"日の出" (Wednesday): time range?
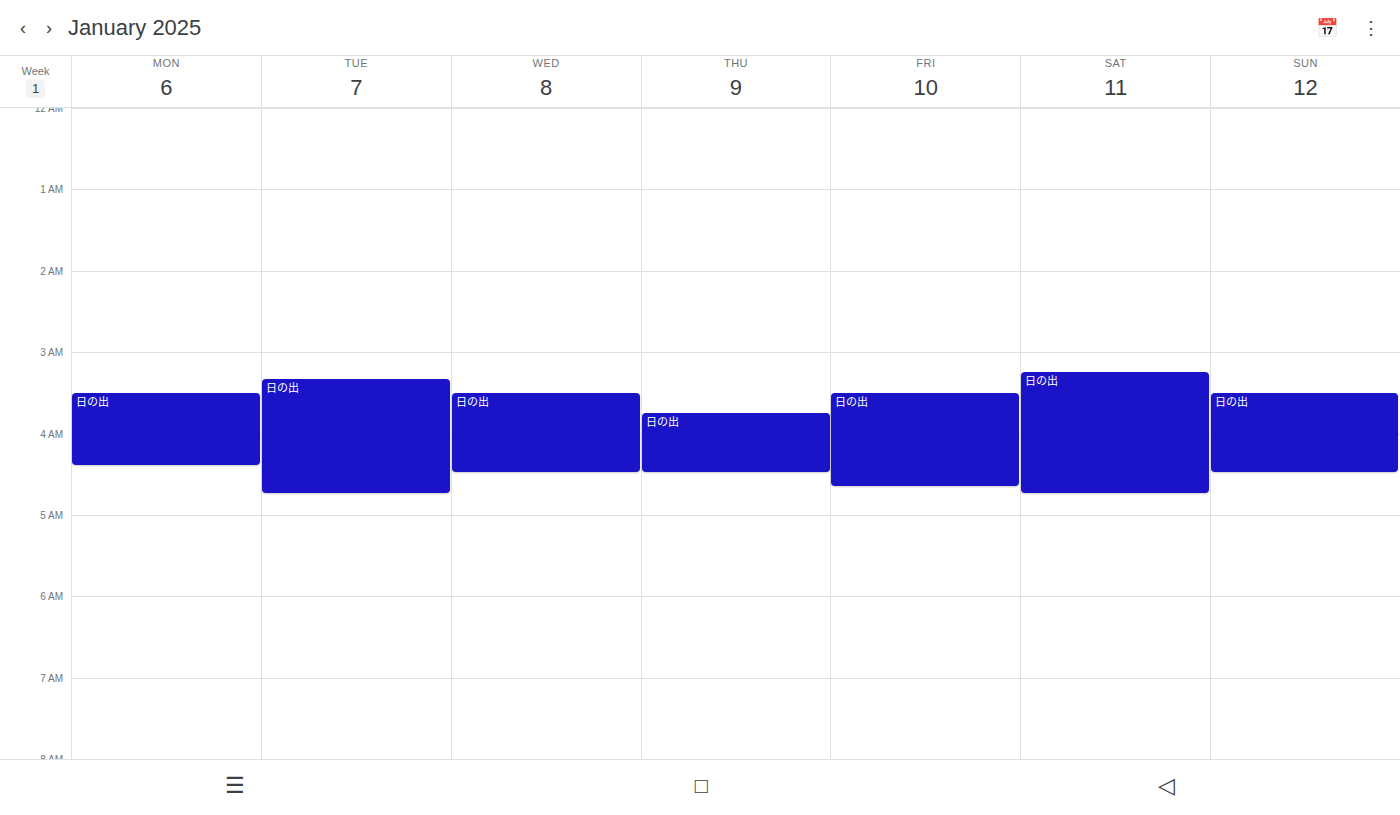
03:30 to 04:30